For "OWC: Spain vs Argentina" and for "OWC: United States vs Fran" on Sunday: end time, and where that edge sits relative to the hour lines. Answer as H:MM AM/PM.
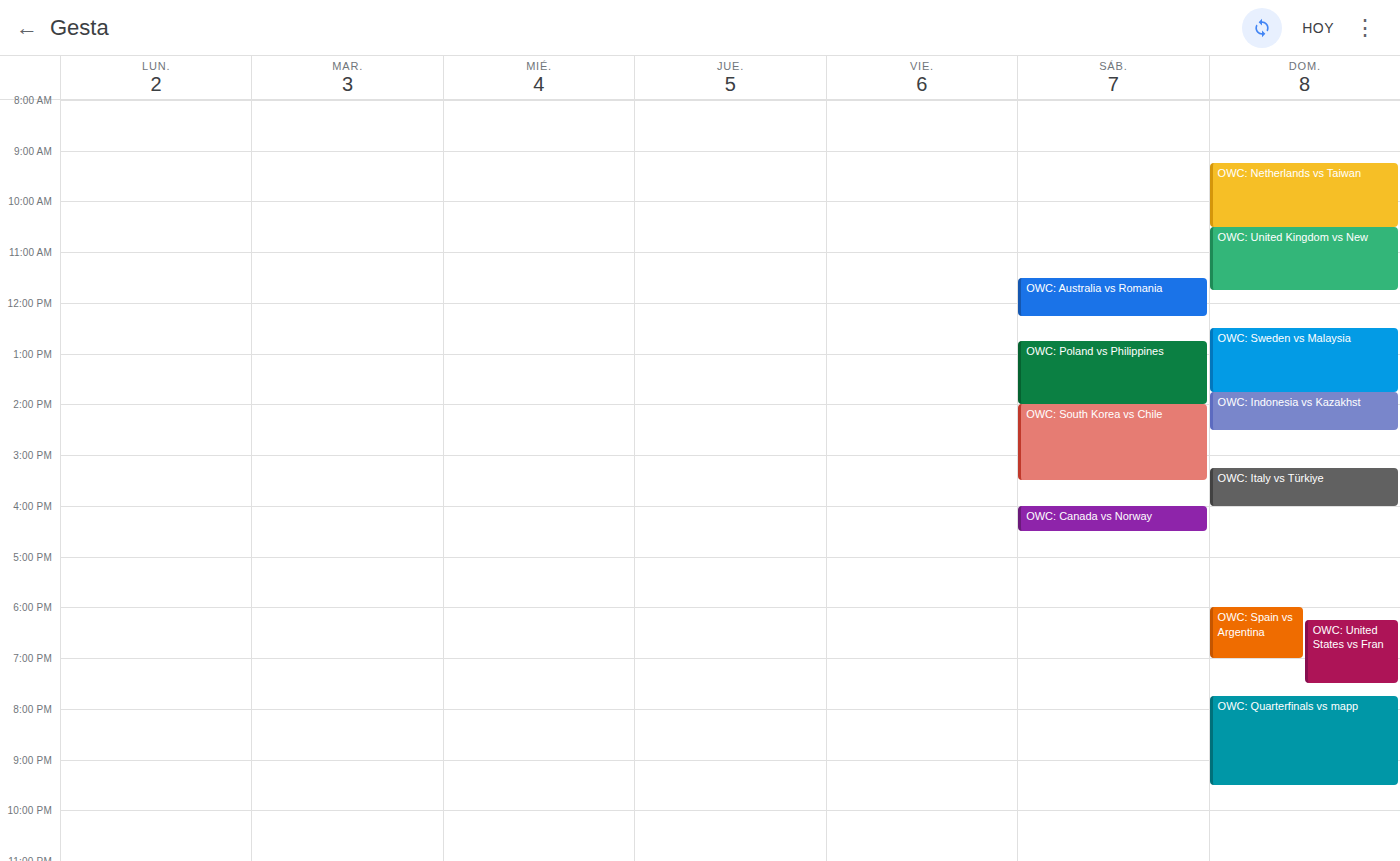
"OWC: Spain vs Argentina": 7:00 PM, exactly on the 7 PM line. "OWC: United States vs Fran": 7:30 PM, halfway between the 7 PM and 8 PM lines.